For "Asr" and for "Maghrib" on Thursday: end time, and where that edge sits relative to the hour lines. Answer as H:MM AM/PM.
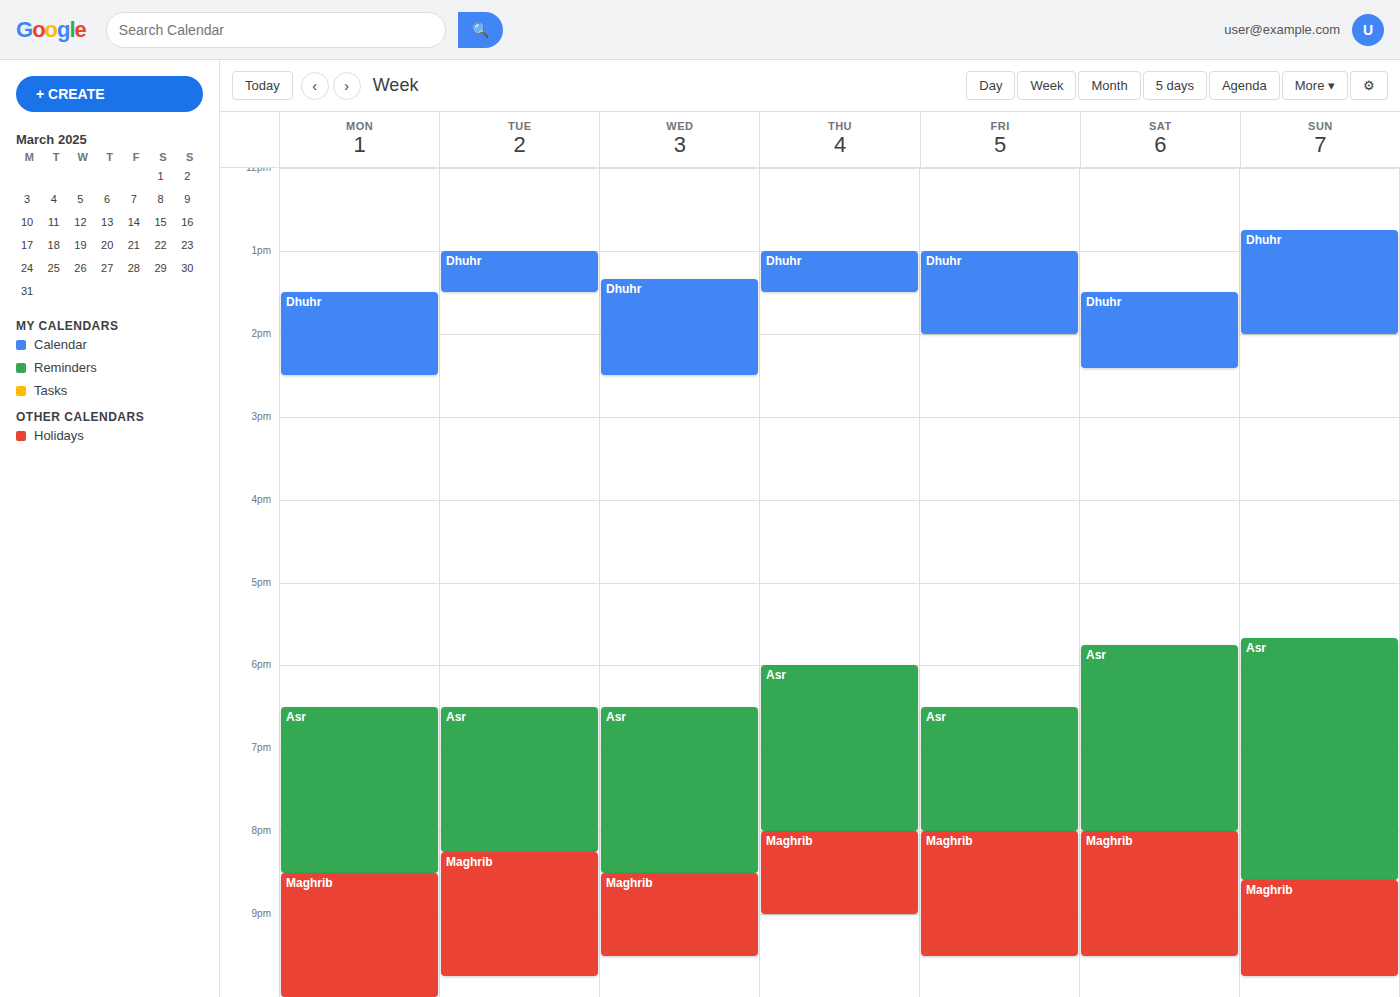
"Asr": 8:00 PM, exactly on the 8 PM line. "Maghrib": 9:00 PM, exactly on the 9 PM line.